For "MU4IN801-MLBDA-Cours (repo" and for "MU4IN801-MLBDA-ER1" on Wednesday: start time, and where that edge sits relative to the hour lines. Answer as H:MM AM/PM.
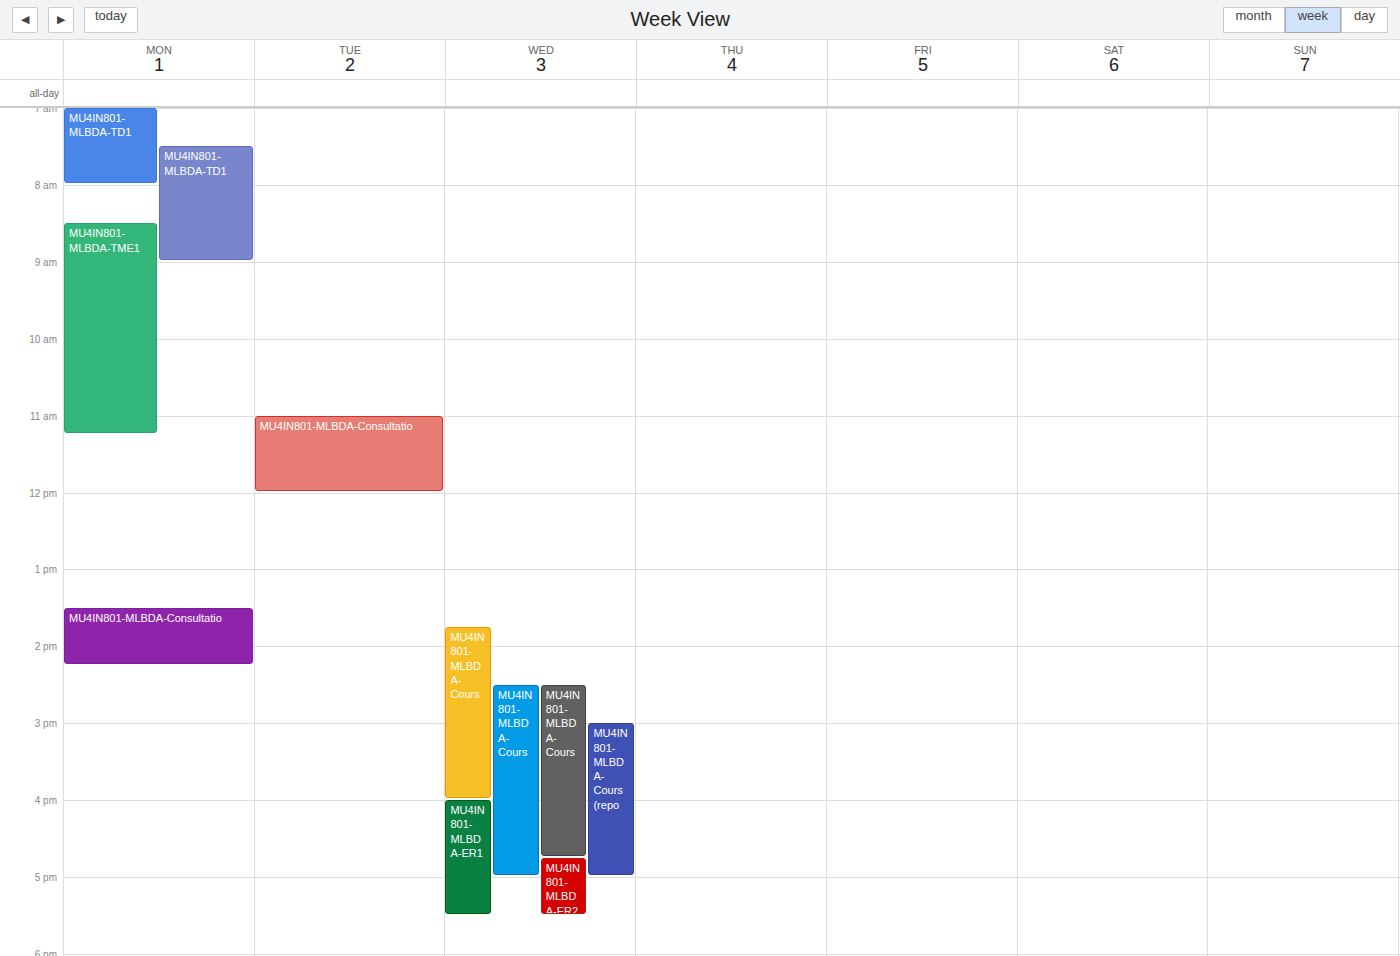
"MU4IN801-MLBDA-Cours (repo": 3:00 PM, exactly on the 3 PM line. "MU4IN801-MLBDA-ER1": 4:00 PM, exactly on the 4 PM line.